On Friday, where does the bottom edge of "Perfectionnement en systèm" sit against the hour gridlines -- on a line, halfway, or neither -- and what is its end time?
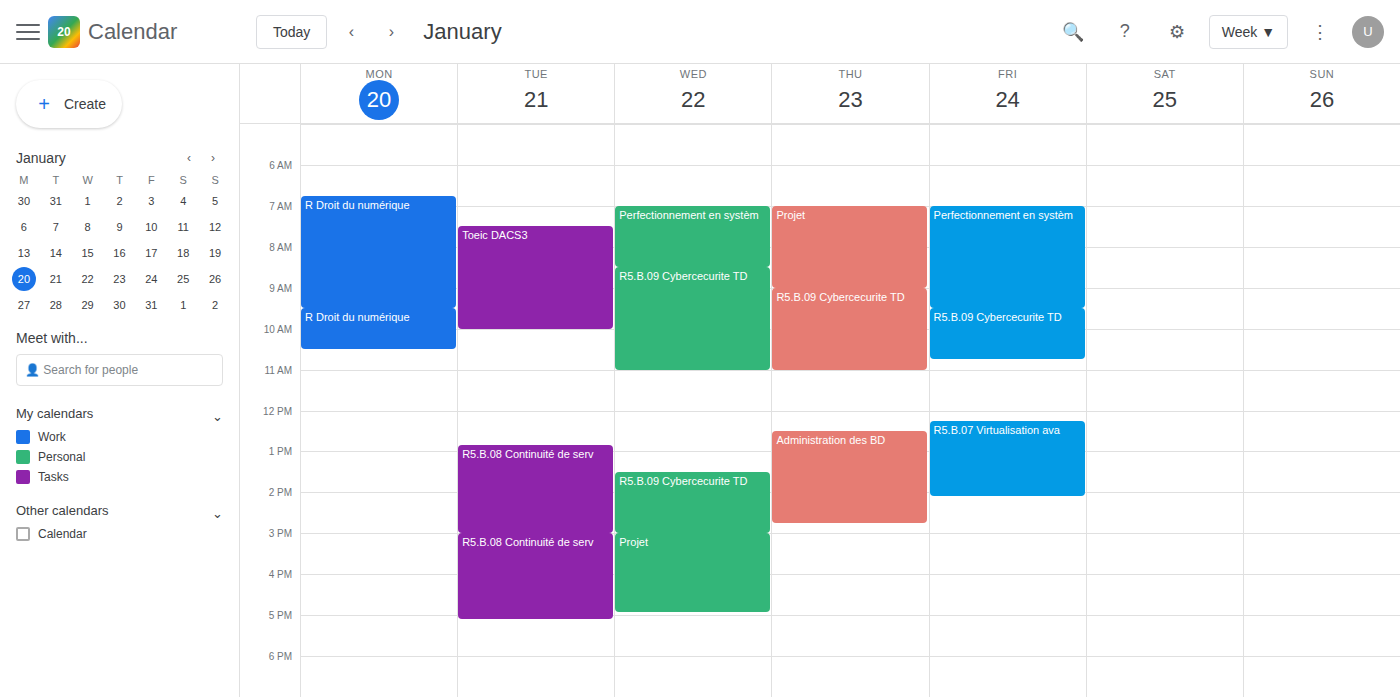
9:30 AM -- halfway between the 9 AM and 10 AM lines.